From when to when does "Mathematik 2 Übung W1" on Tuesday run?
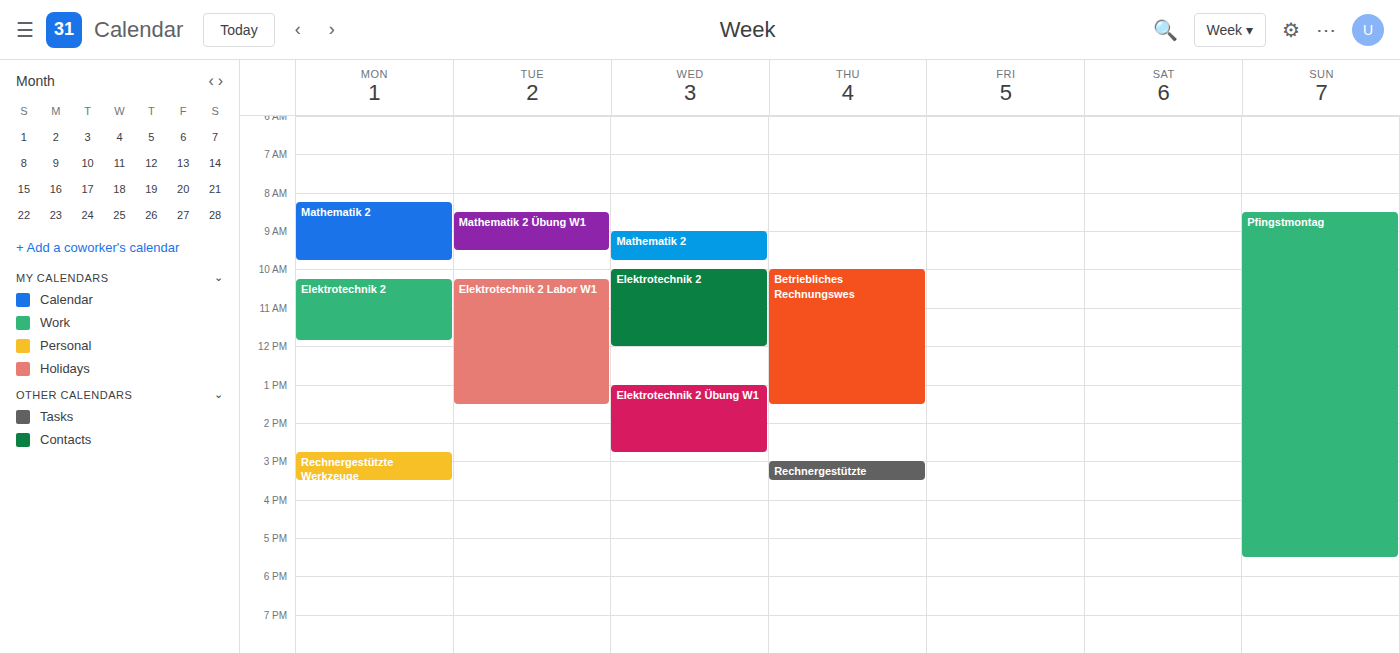
8:30 AM to 9:30 AM